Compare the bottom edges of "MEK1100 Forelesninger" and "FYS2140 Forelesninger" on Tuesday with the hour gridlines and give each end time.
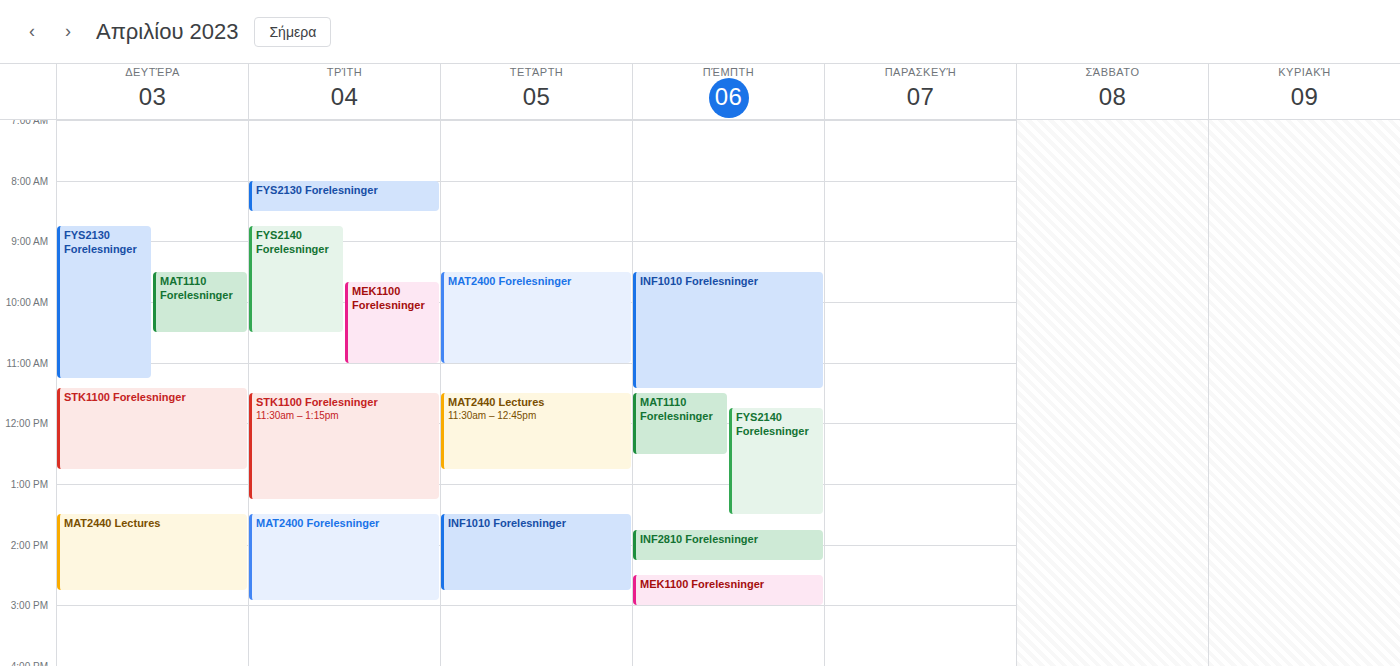
"MEK1100 Forelesninger": 11:00 AM, exactly on the 11 AM line. "FYS2140 Forelesninger": 10:30 AM, halfway between the 10 AM and 11 AM lines.